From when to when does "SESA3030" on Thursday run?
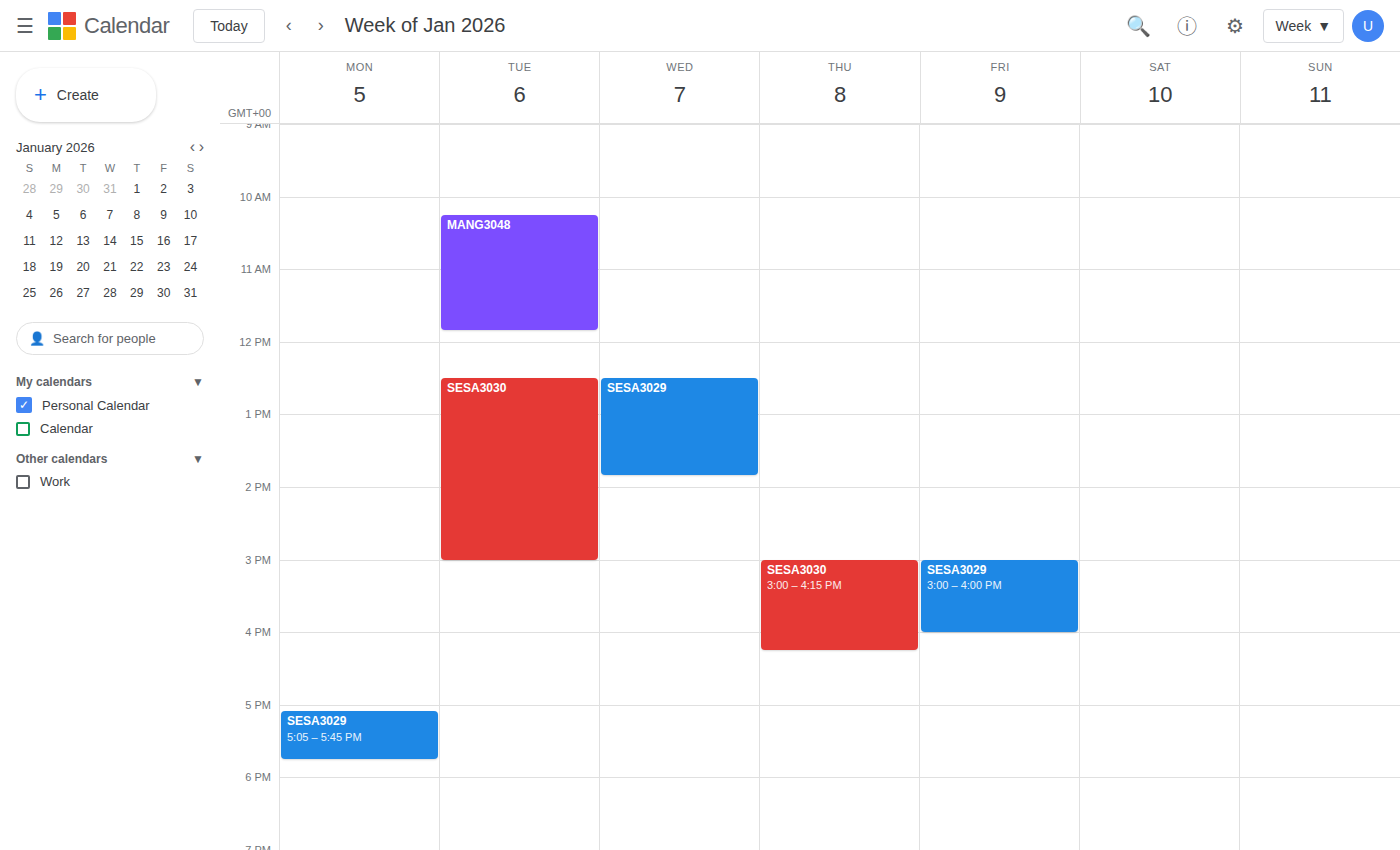
15:00 to 16:15